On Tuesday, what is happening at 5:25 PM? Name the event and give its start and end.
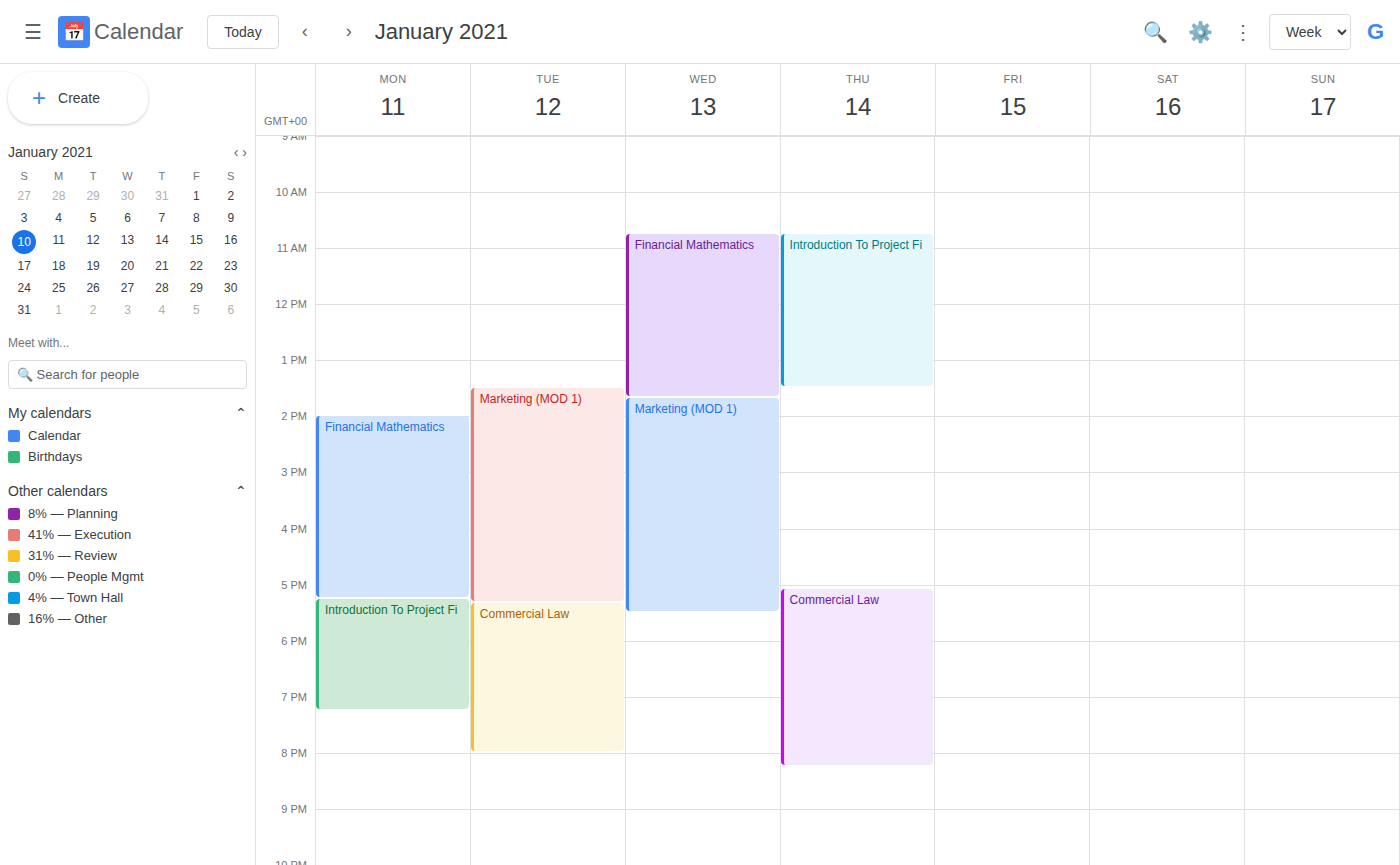
"Commercial Law", 5:20 PM to 8:00 PM